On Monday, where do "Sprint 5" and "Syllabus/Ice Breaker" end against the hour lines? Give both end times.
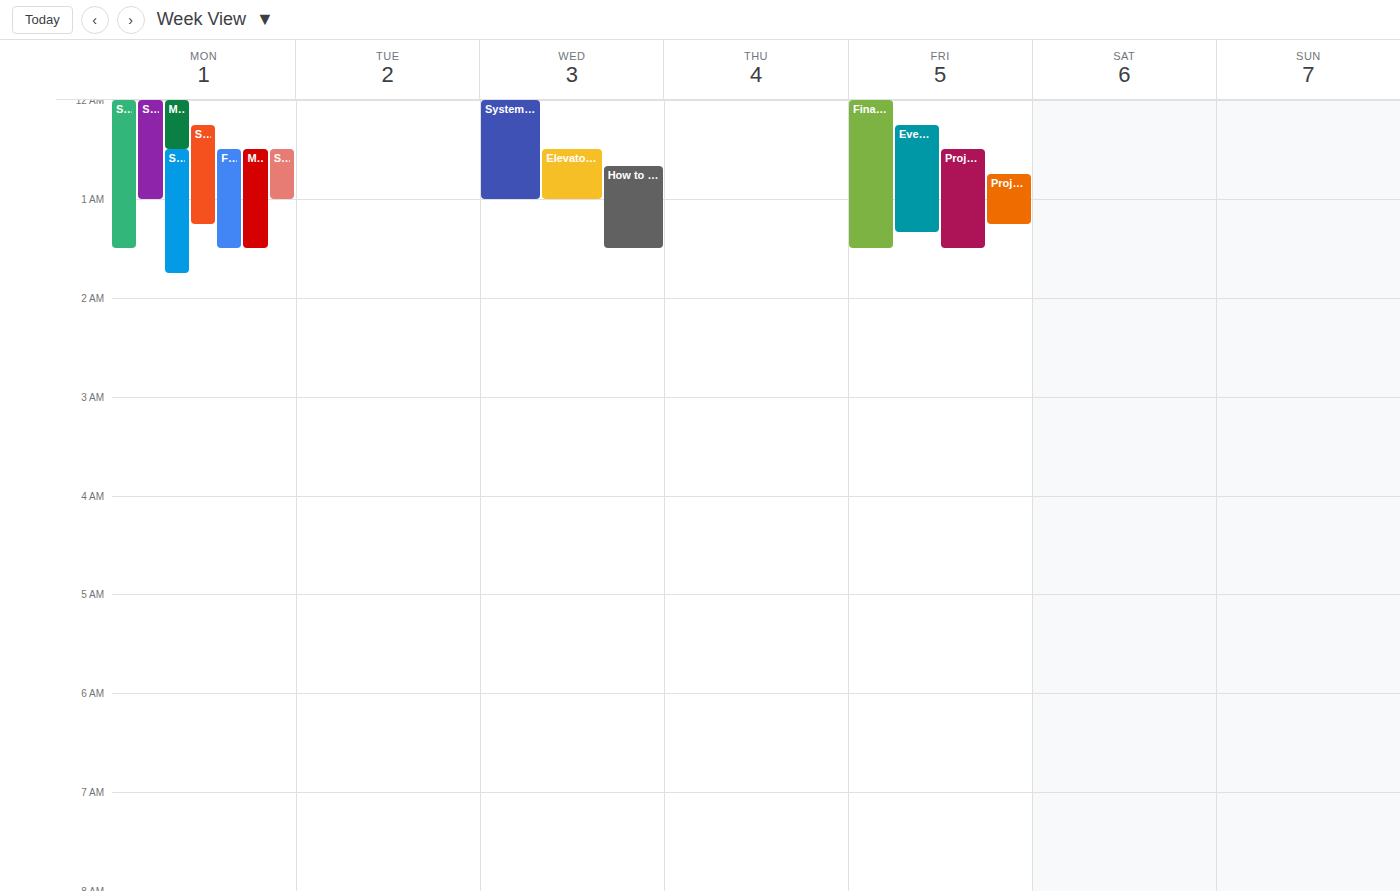
"Sprint 5": 1:30 AM, halfway between the 1 AM and 2 AM lines. "Syllabus/Ice Breaker": 1:00 AM, exactly on the 1 AM line.